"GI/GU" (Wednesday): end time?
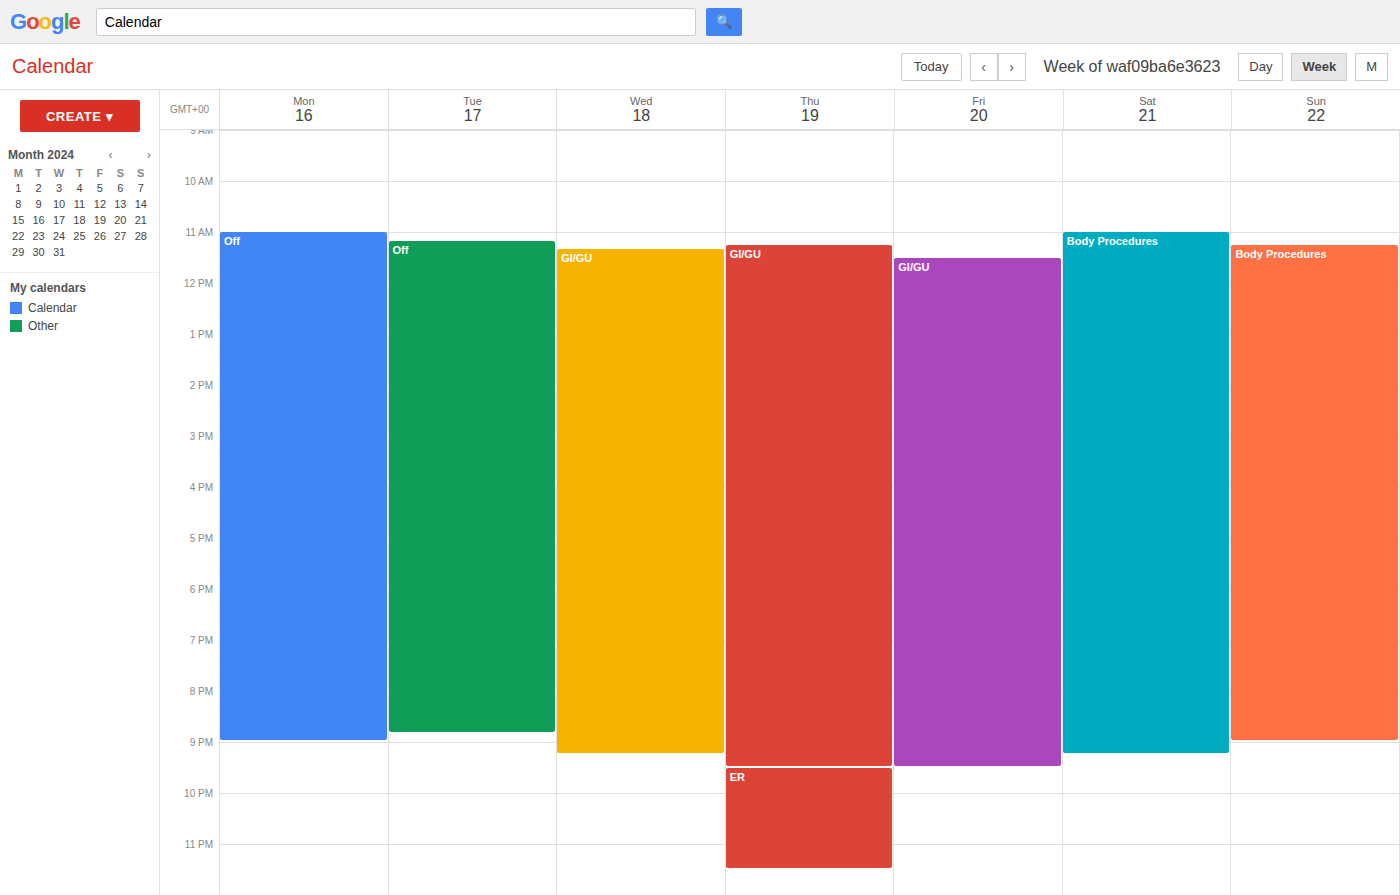
9:15 PM